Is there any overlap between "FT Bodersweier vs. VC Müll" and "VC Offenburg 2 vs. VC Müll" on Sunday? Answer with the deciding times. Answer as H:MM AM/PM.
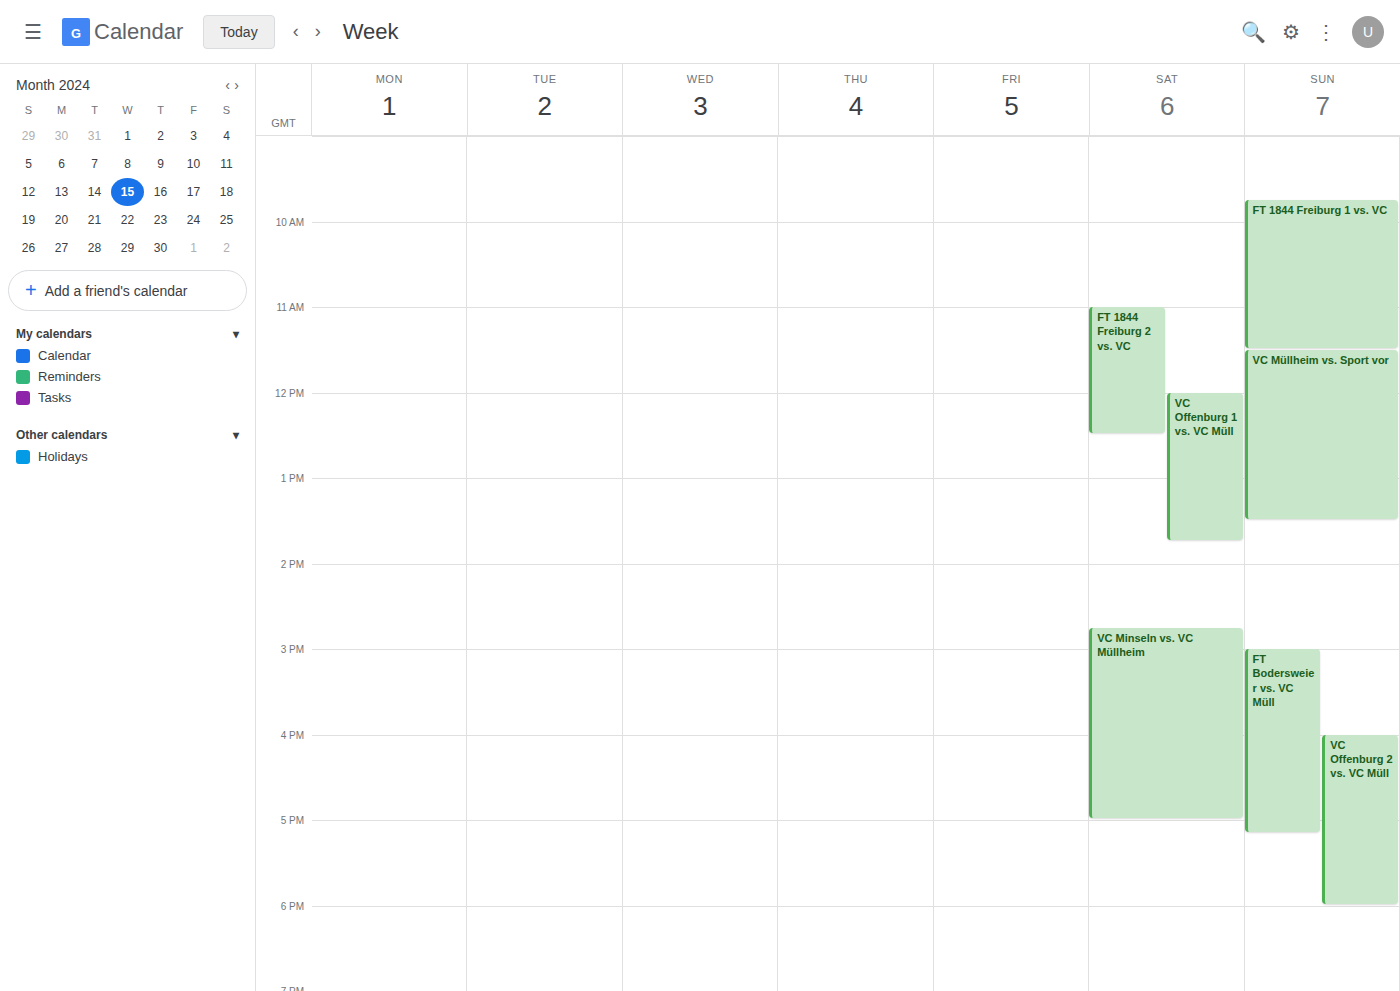
"VC Offenburg 2 vs. VC Müll" starts at 4:00 PM, before "FT Bodersweier vs. VC Müll" ends at 5:10 PM -- they overlap.